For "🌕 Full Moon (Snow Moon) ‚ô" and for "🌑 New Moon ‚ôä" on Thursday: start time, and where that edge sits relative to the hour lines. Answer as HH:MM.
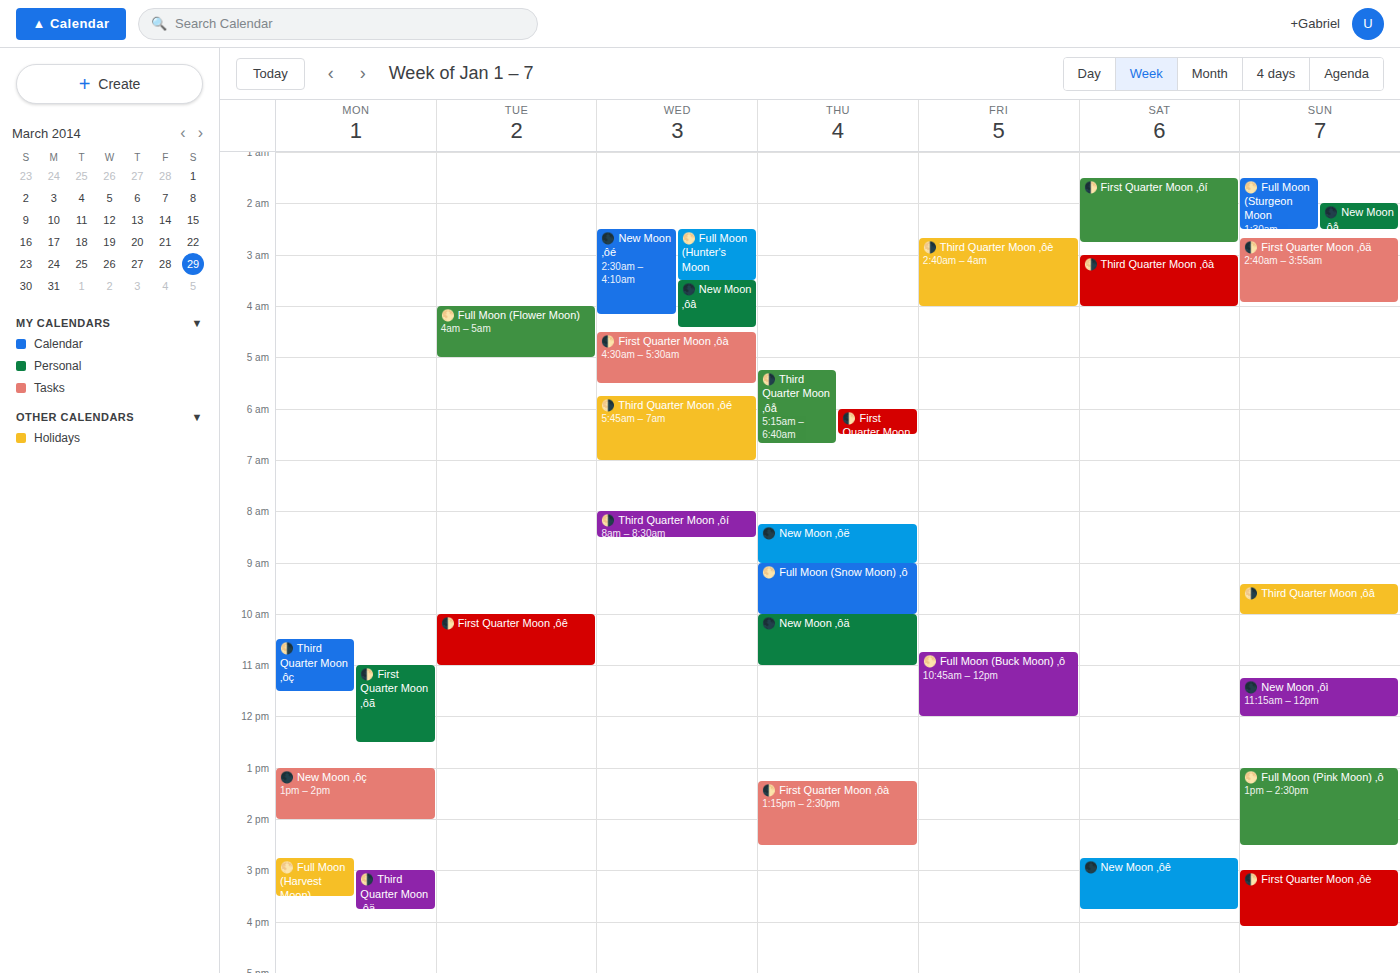
"🌕 Full Moon (Snow Moon) ‚ô": 09:00, exactly on the 09:00 line. "🌑 New Moon ‚ôä": 10:00, exactly on the 10:00 line.